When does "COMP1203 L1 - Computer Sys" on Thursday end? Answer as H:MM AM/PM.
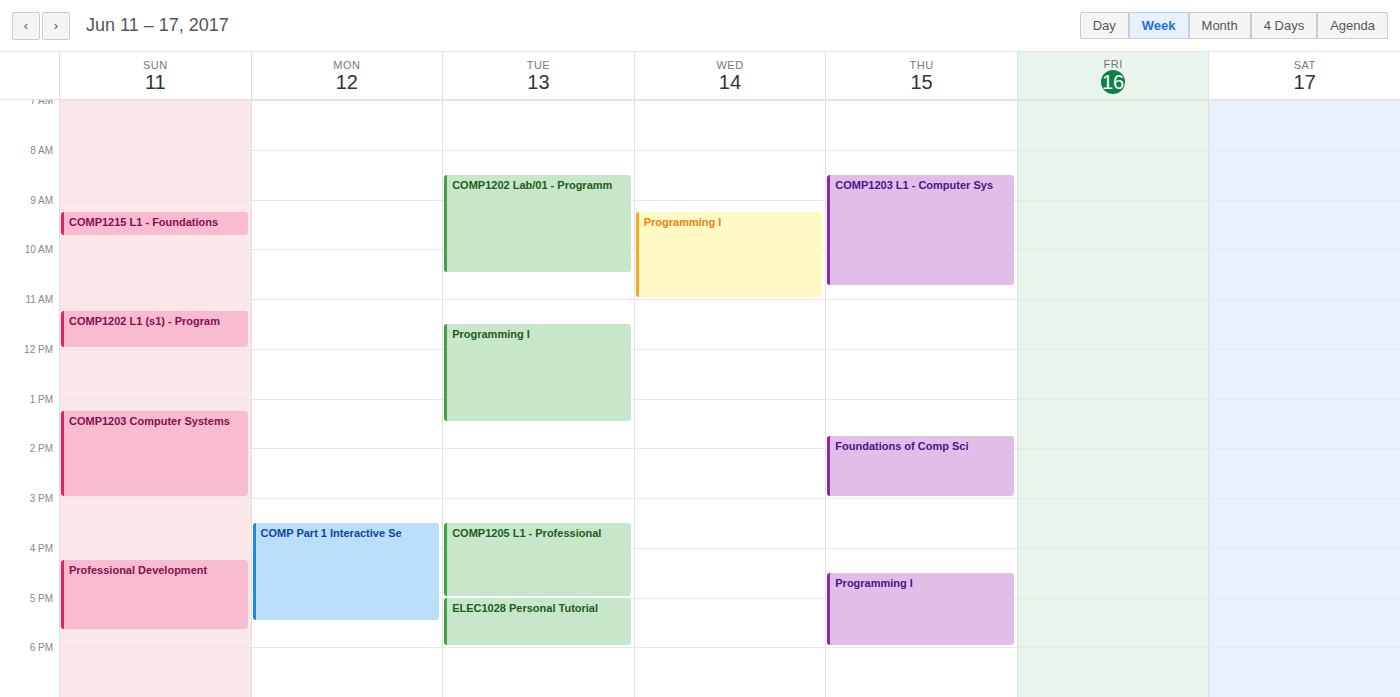
10:45 AM